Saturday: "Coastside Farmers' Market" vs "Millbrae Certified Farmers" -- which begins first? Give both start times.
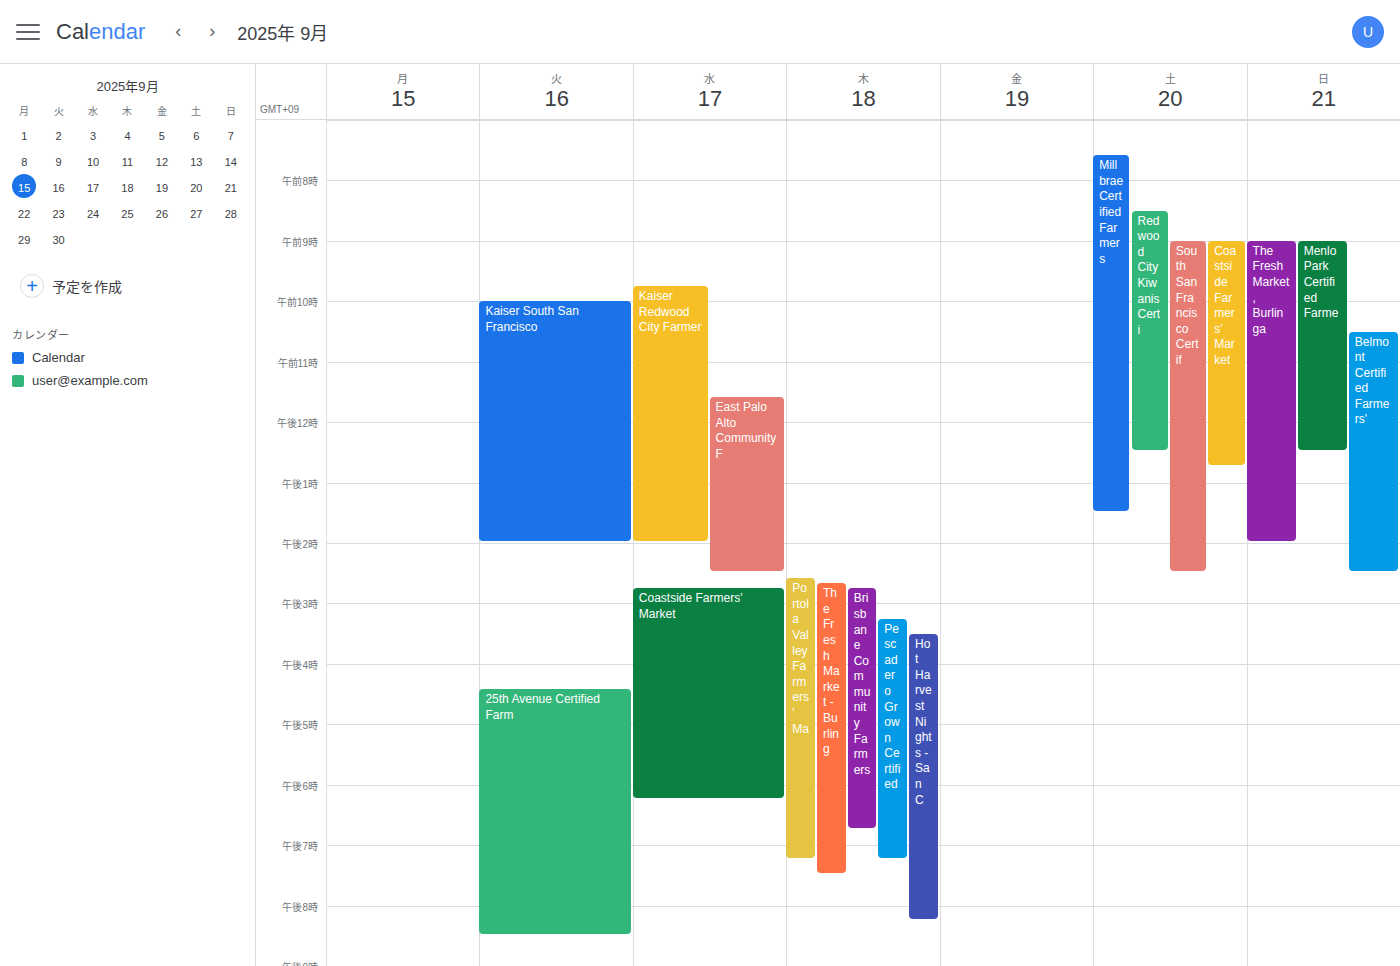
"Millbrae Certified Farmers" 7:35 AM; "Coastside Farmers' Market" 9:00 AM.